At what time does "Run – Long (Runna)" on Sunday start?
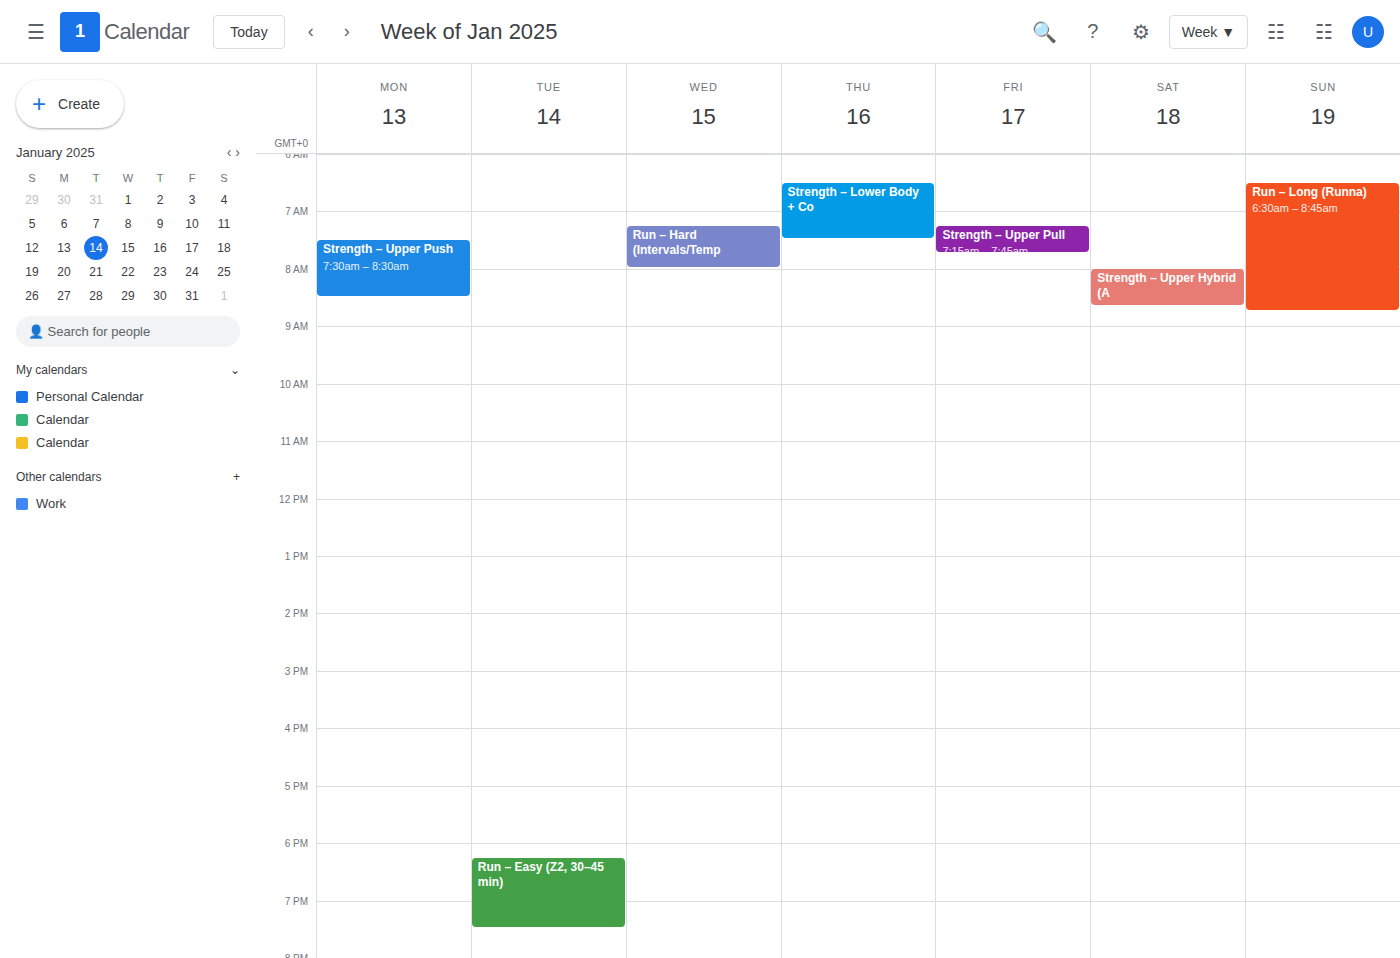
6:30 AM